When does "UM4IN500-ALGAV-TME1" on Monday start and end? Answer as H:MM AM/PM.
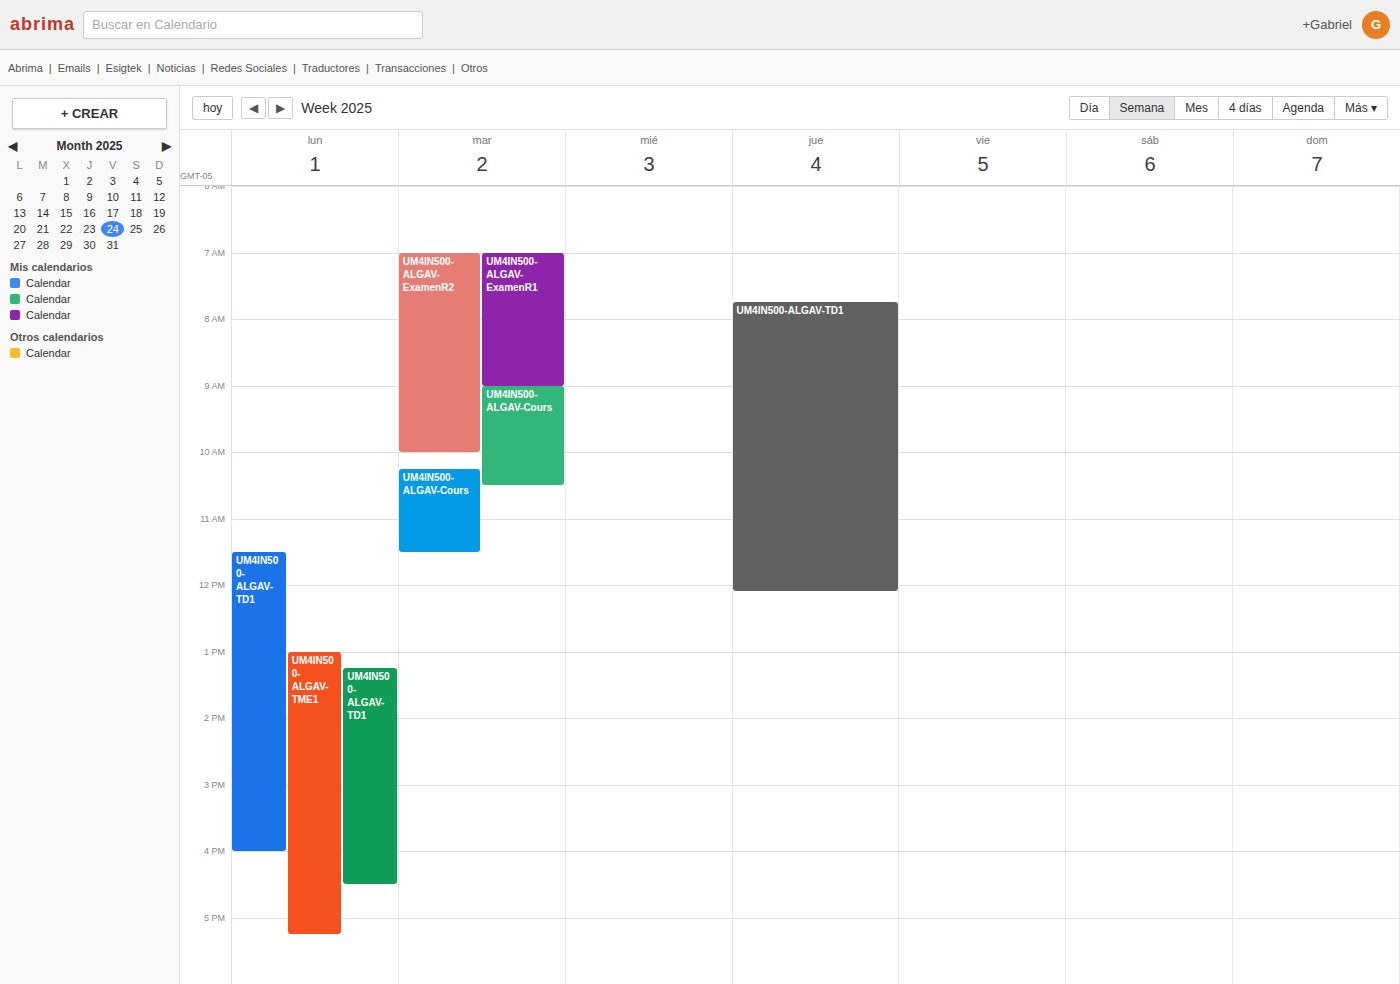
1:00 PM to 5:15 PM